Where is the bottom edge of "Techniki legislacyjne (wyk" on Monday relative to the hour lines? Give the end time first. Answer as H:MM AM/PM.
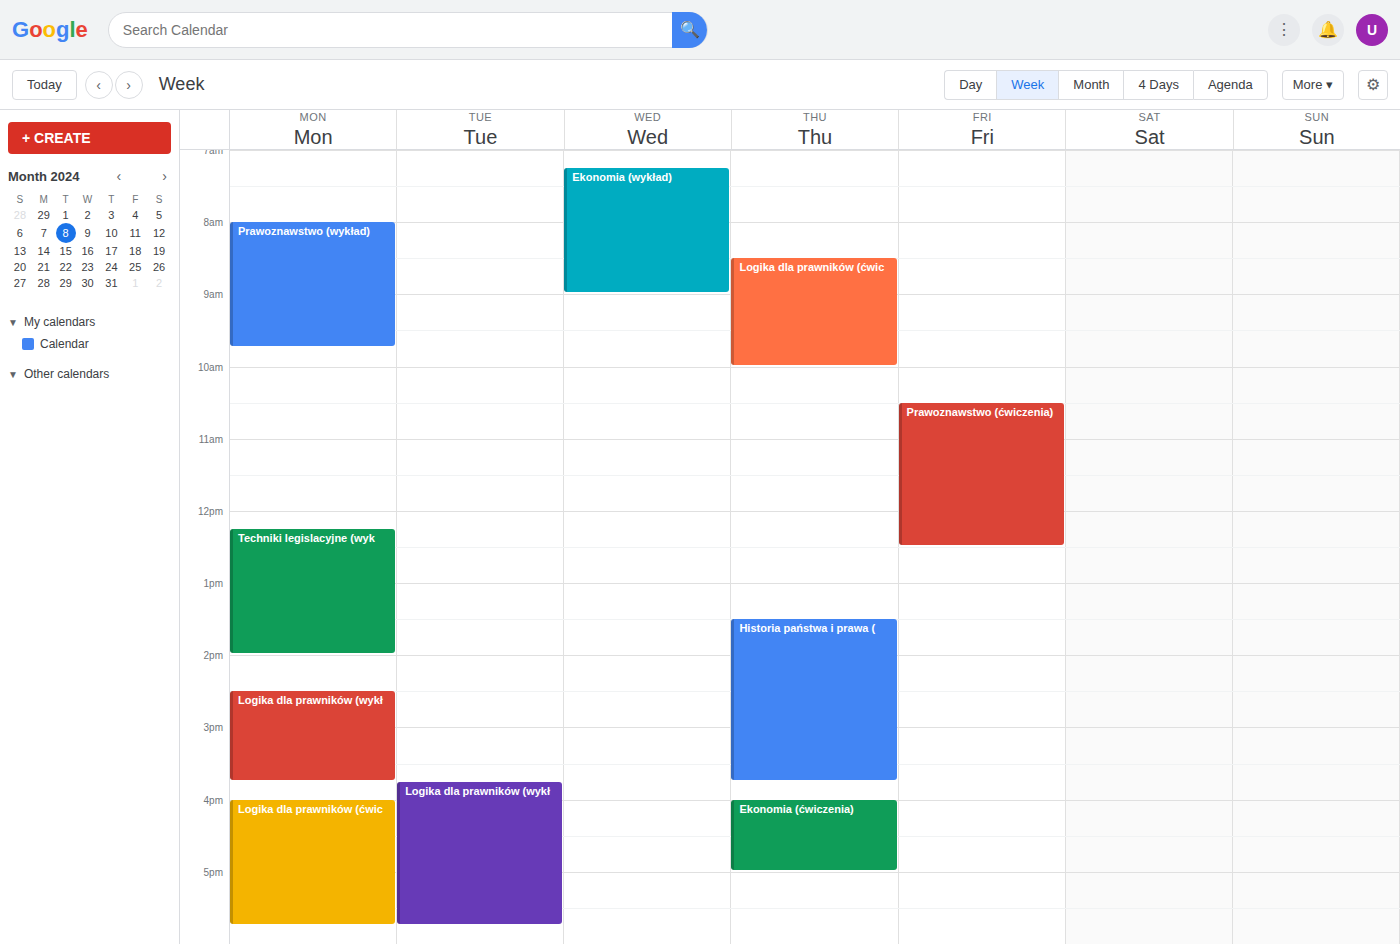
2:00 PM -- exactly on the 2 PM line.